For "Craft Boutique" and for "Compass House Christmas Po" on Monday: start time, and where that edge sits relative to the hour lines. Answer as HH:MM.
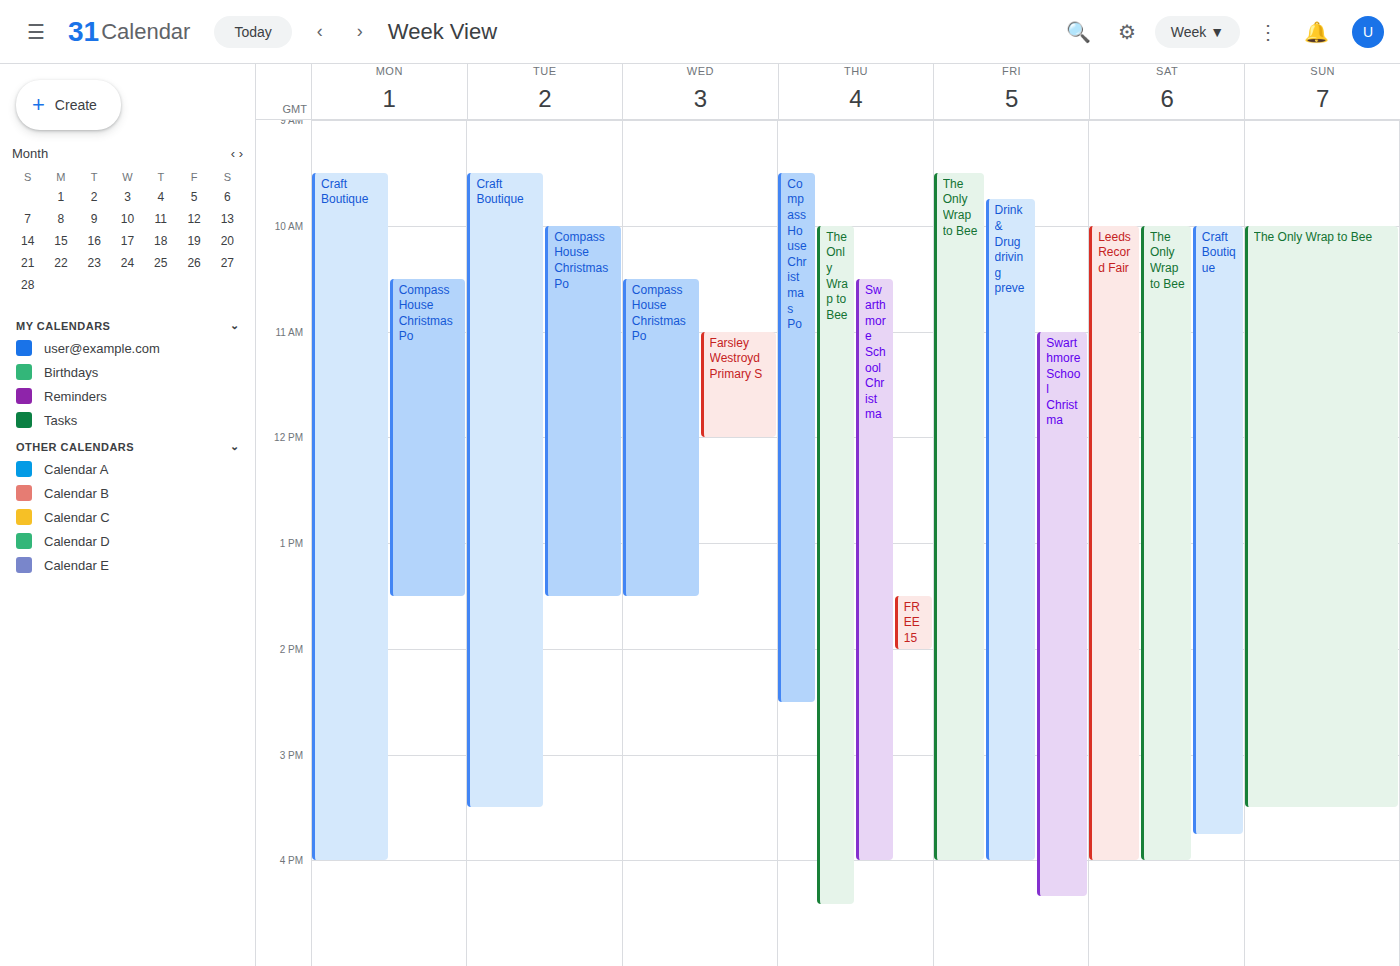
"Craft Boutique": 09:30, halfway between the 09:00 and 10:00 lines. "Compass House Christmas Po": 10:30, halfway between the 10:00 and 11:00 lines.